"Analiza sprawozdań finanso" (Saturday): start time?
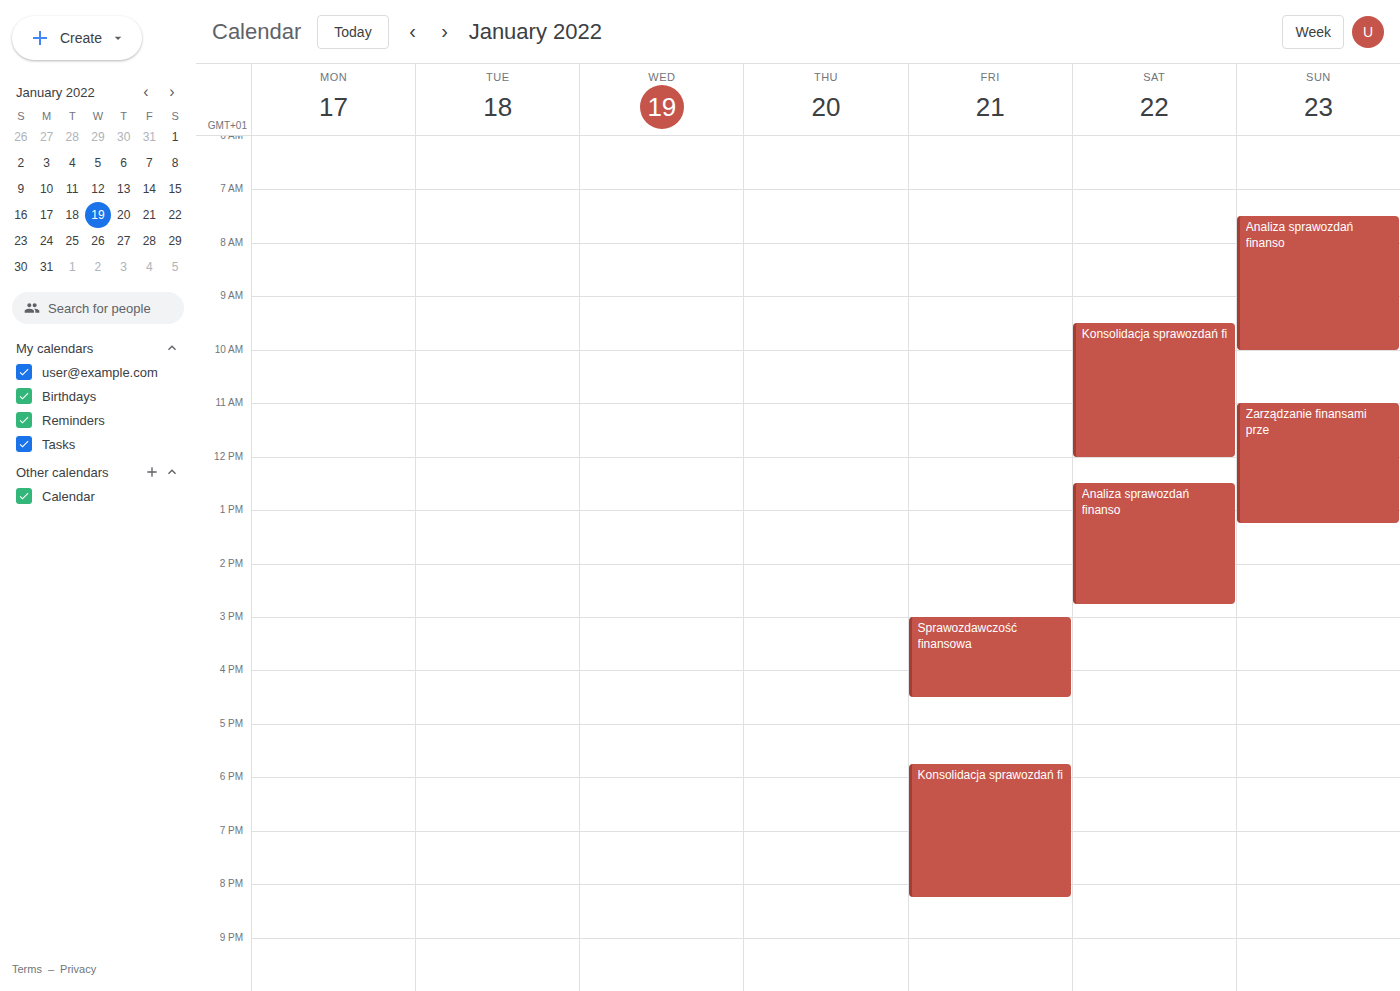
12:30 PM